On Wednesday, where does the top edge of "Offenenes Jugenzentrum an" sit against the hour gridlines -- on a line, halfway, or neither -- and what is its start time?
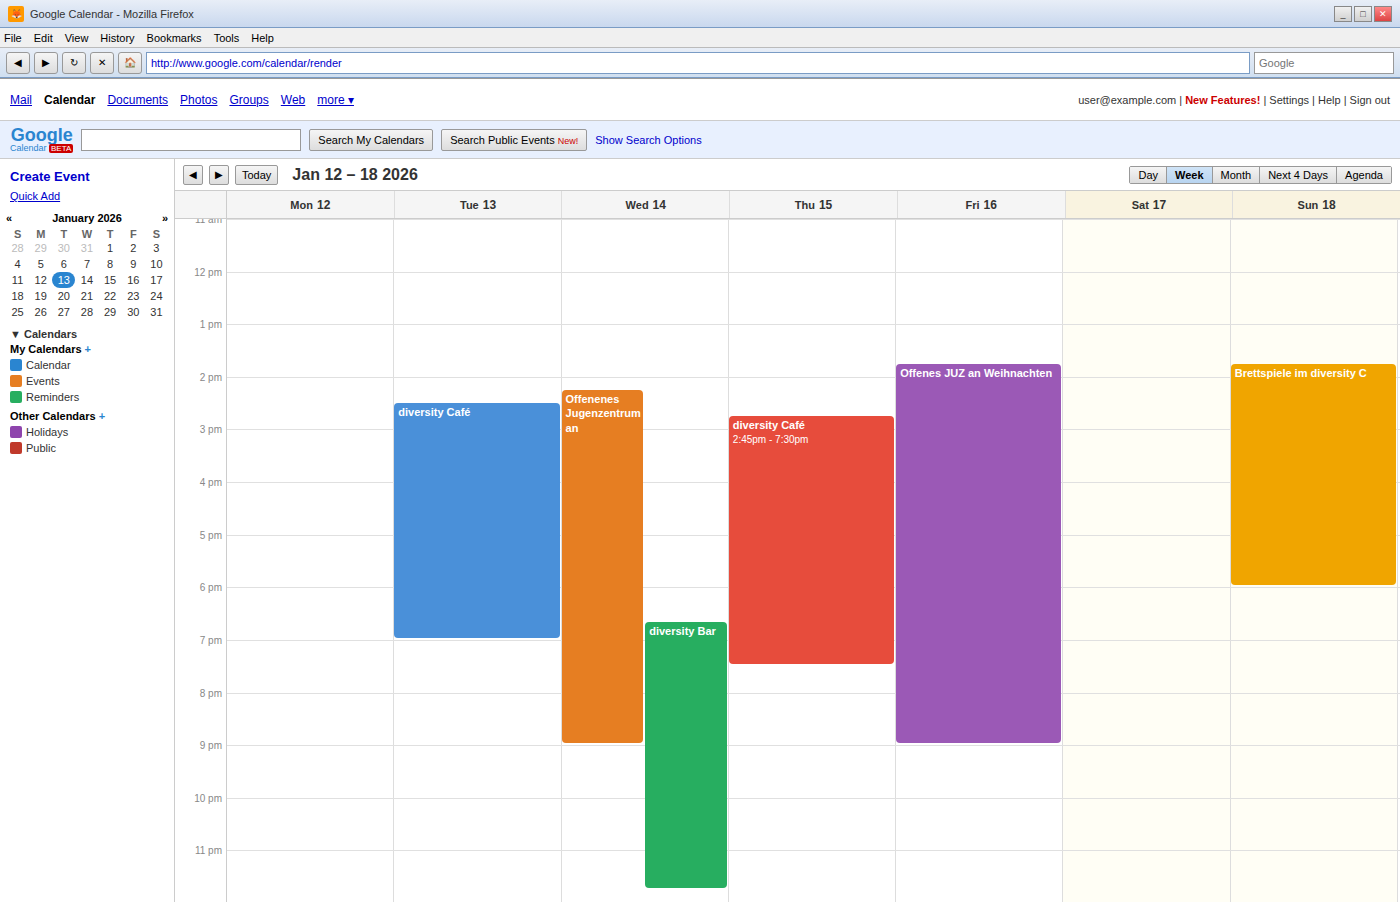
2:15 PM -- neither: a quarter of the way from the 2 PM line to the 3 PM line.